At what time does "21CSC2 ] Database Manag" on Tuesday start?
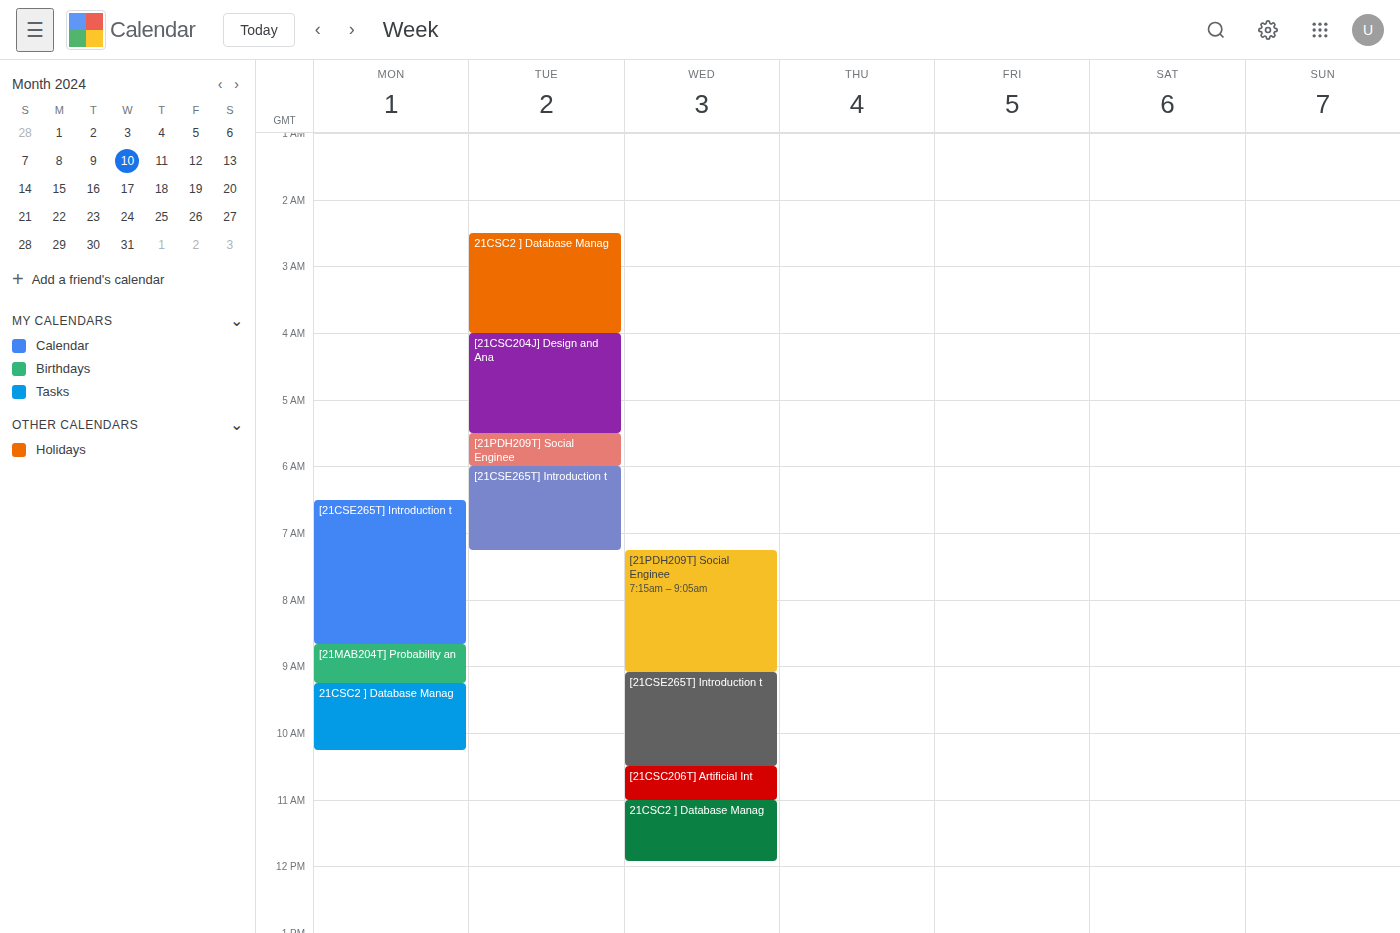
2:30 AM